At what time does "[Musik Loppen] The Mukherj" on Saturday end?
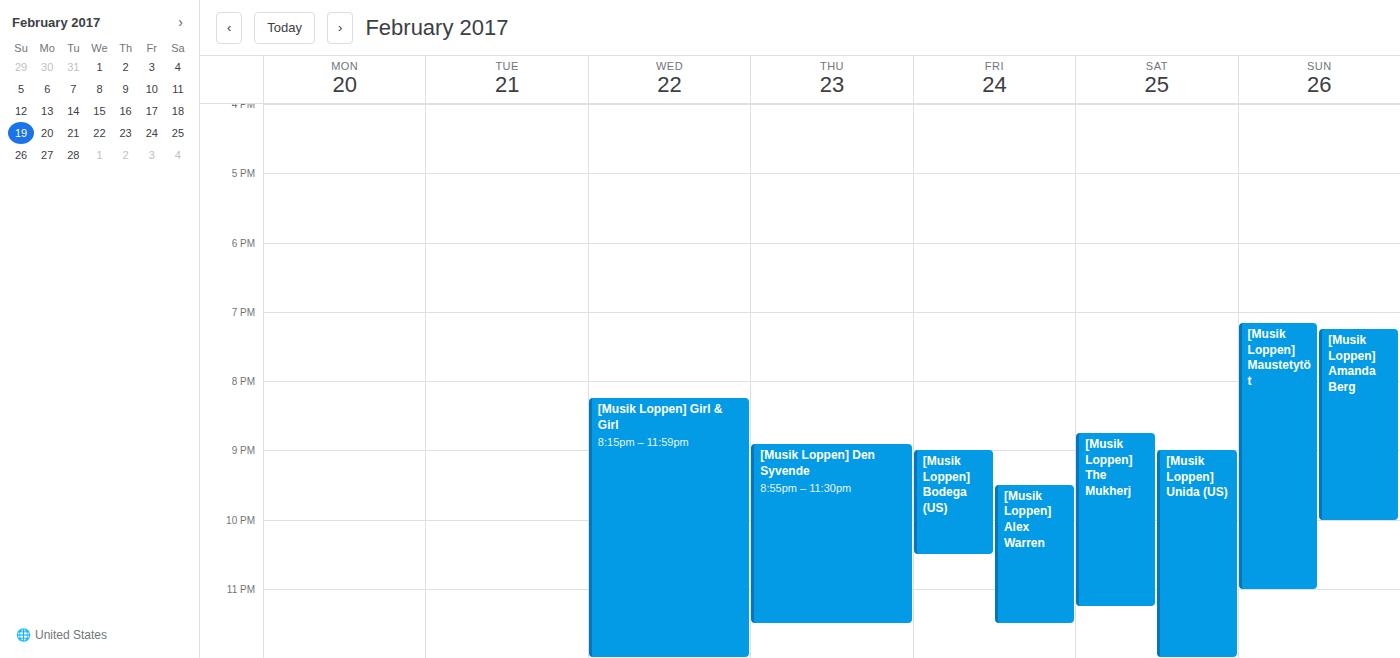
11:15 PM